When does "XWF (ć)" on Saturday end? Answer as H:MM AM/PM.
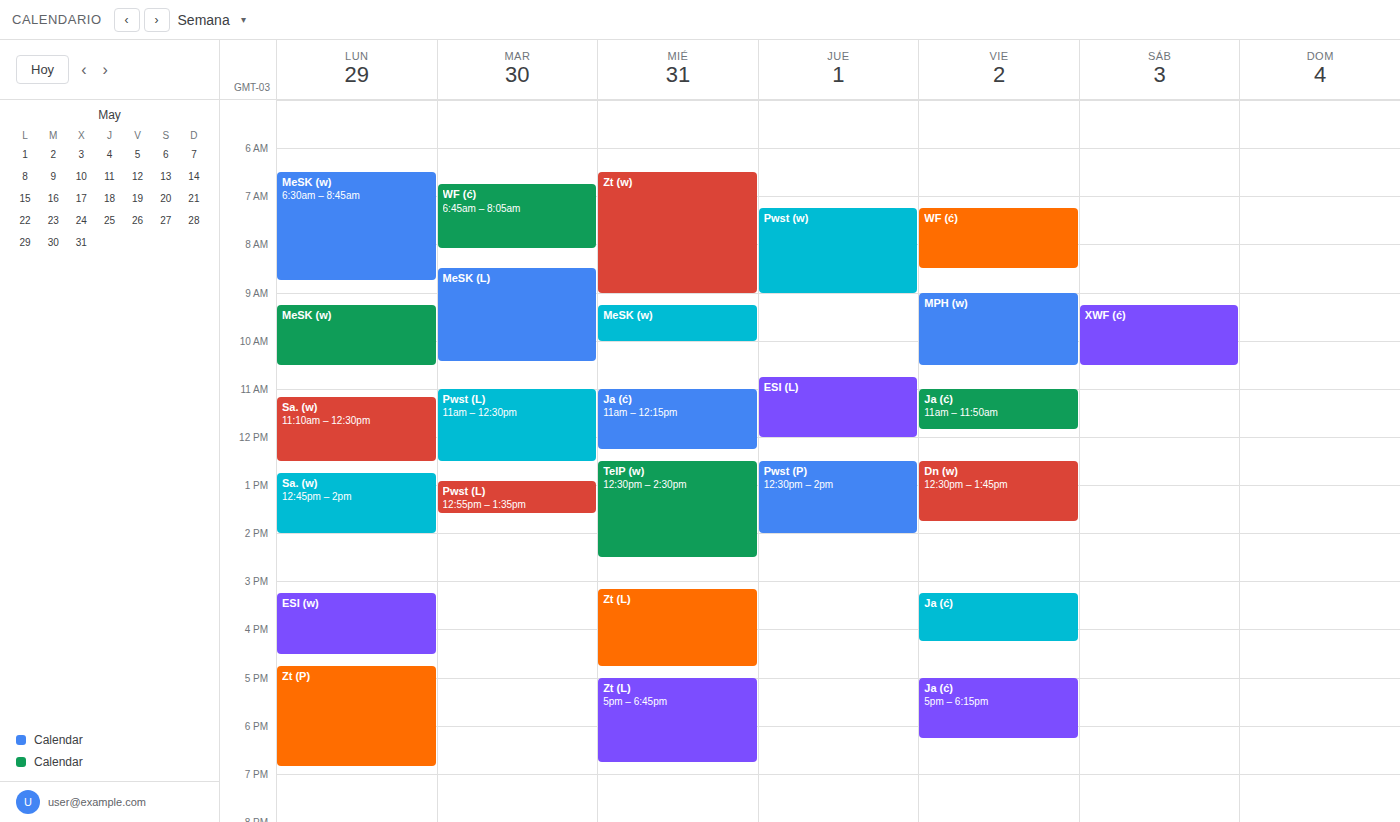
10:30 AM